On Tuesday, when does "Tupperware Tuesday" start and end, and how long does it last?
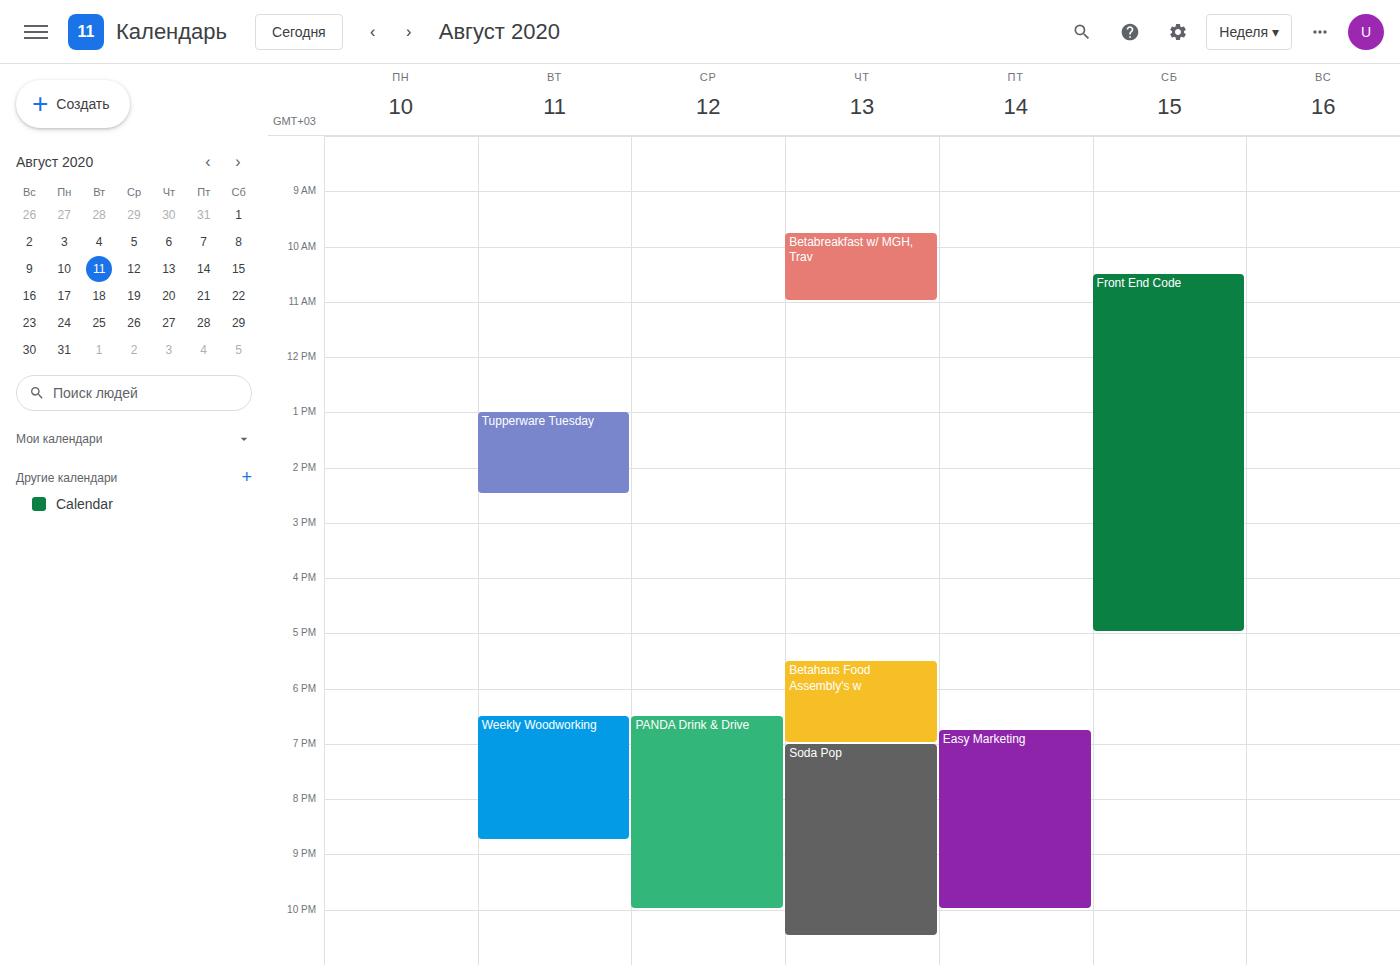
1:00 PM to 2:30 PM, 1 hour 30 minutes